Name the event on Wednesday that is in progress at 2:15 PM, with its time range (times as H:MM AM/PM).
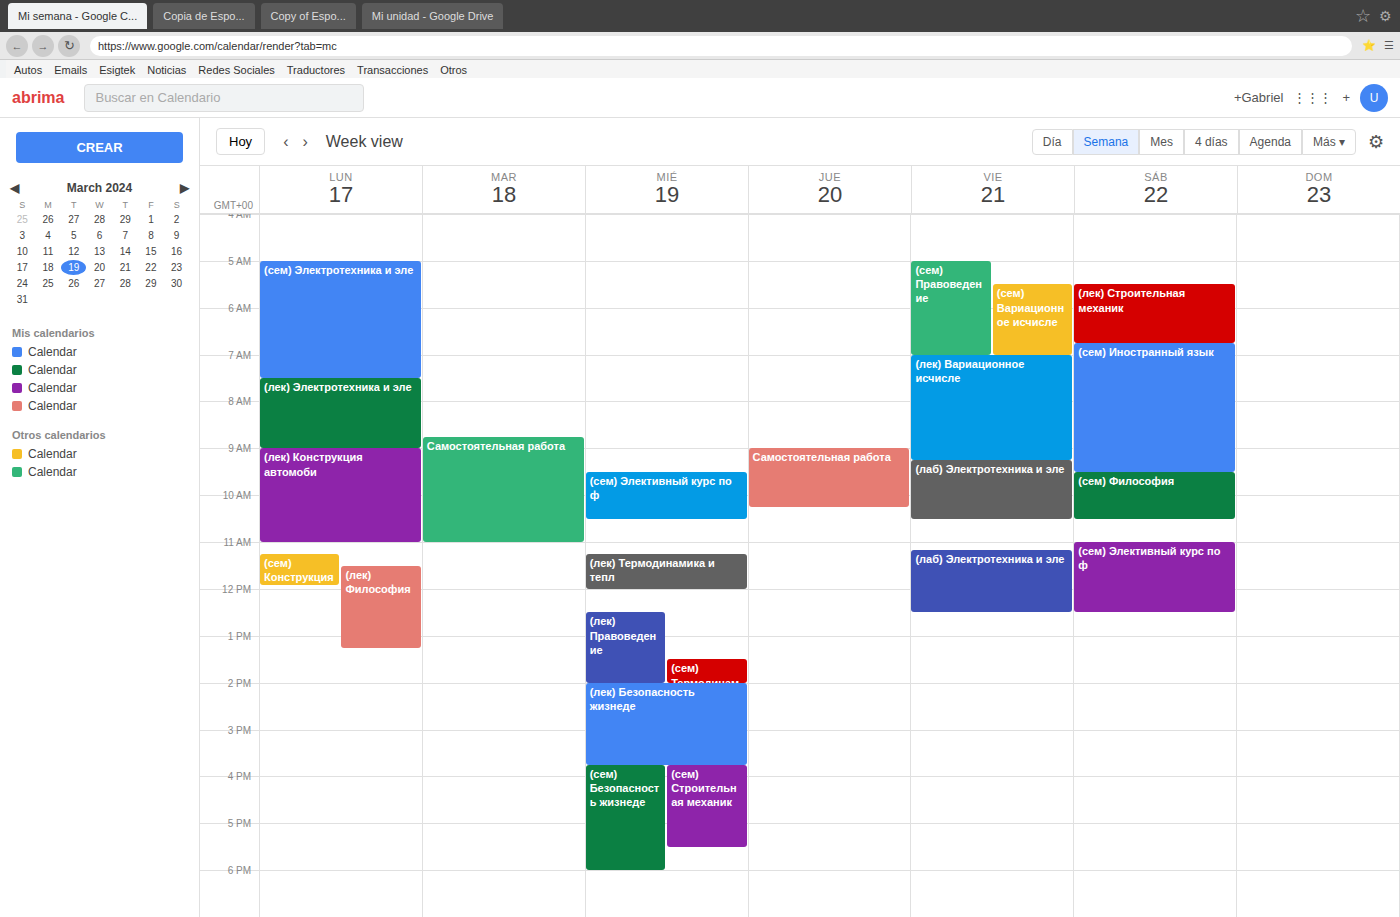
"(лек) Безопасность жизнеде", 2:00 PM to 3:45 PM